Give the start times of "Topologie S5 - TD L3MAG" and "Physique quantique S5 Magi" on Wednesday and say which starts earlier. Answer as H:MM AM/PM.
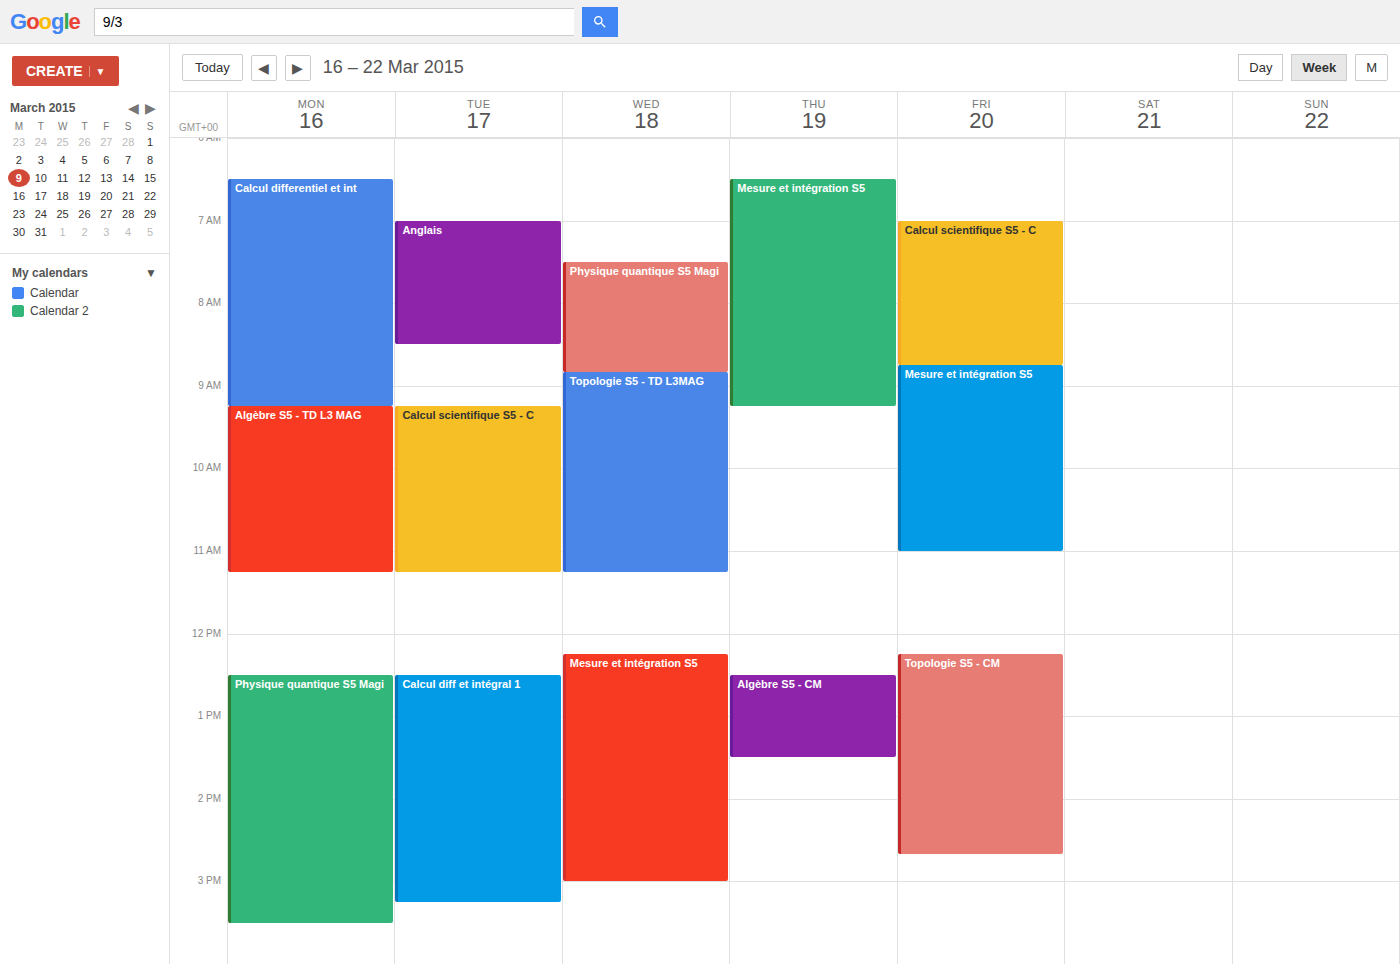
"Physique quantique S5 Magi" 7:30 AM; "Topologie S5 - TD L3MAG" 8:50 AM.